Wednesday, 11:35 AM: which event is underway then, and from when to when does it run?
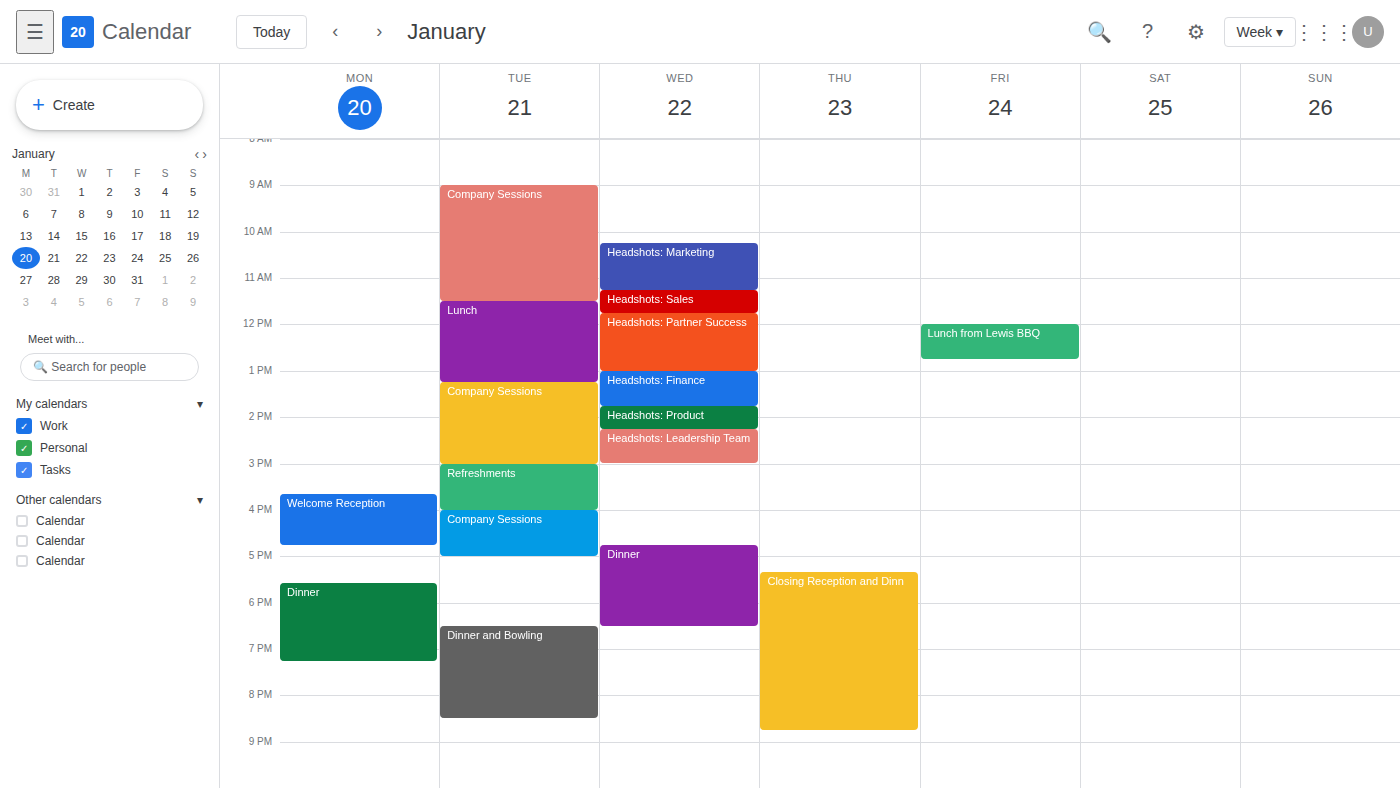
"Headshots: Sales", 11:15 AM to 11:45 AM